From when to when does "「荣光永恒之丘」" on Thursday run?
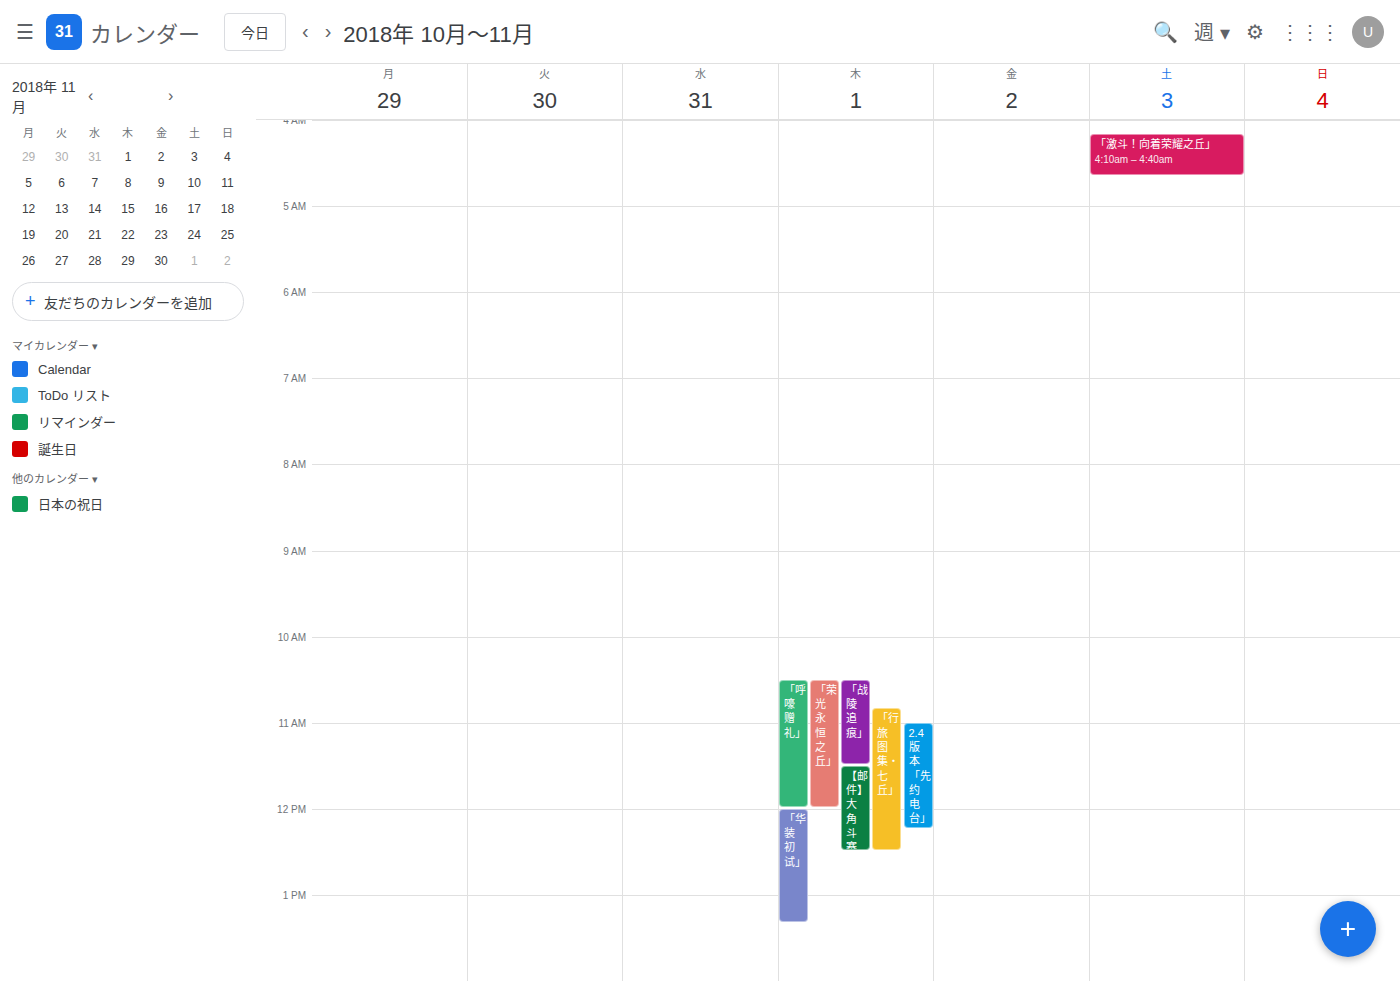
10:30 AM to 12:00 PM